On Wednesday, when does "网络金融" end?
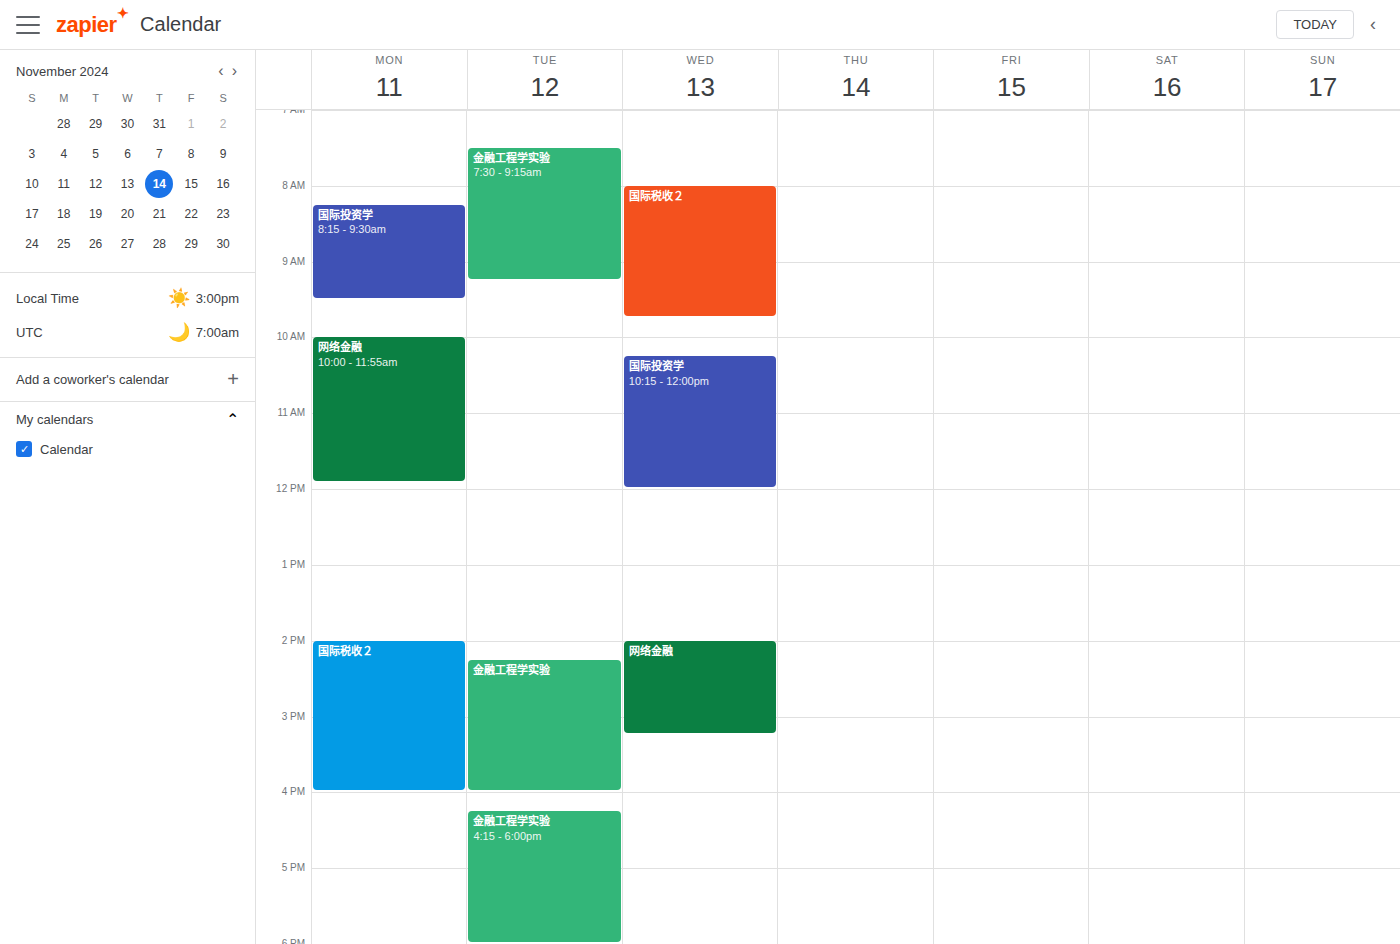
3:15 PM